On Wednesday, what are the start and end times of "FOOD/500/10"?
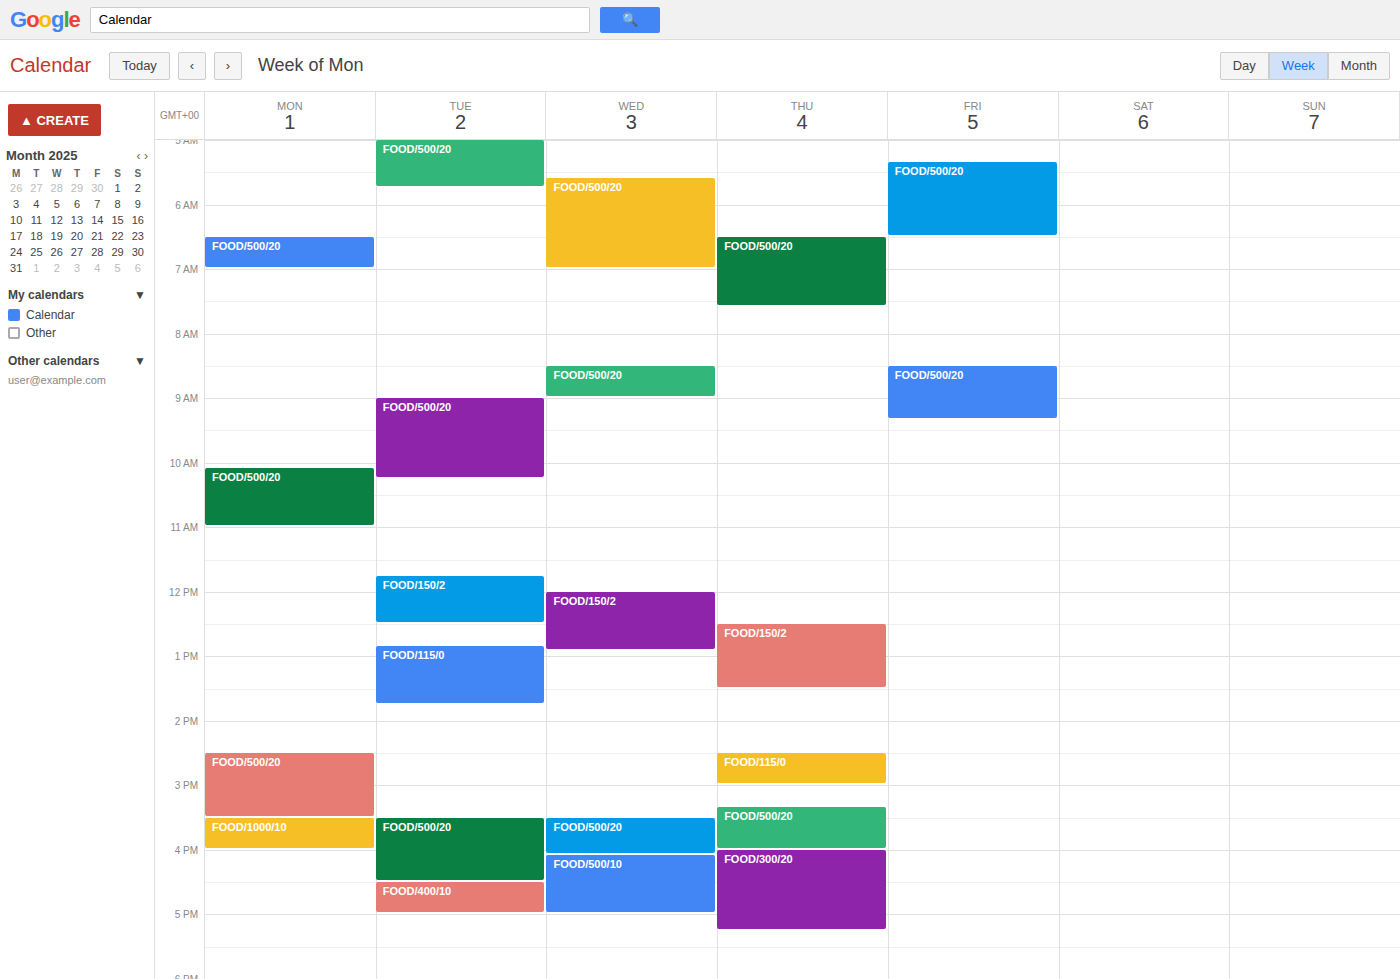
4:05 PM to 5:00 PM